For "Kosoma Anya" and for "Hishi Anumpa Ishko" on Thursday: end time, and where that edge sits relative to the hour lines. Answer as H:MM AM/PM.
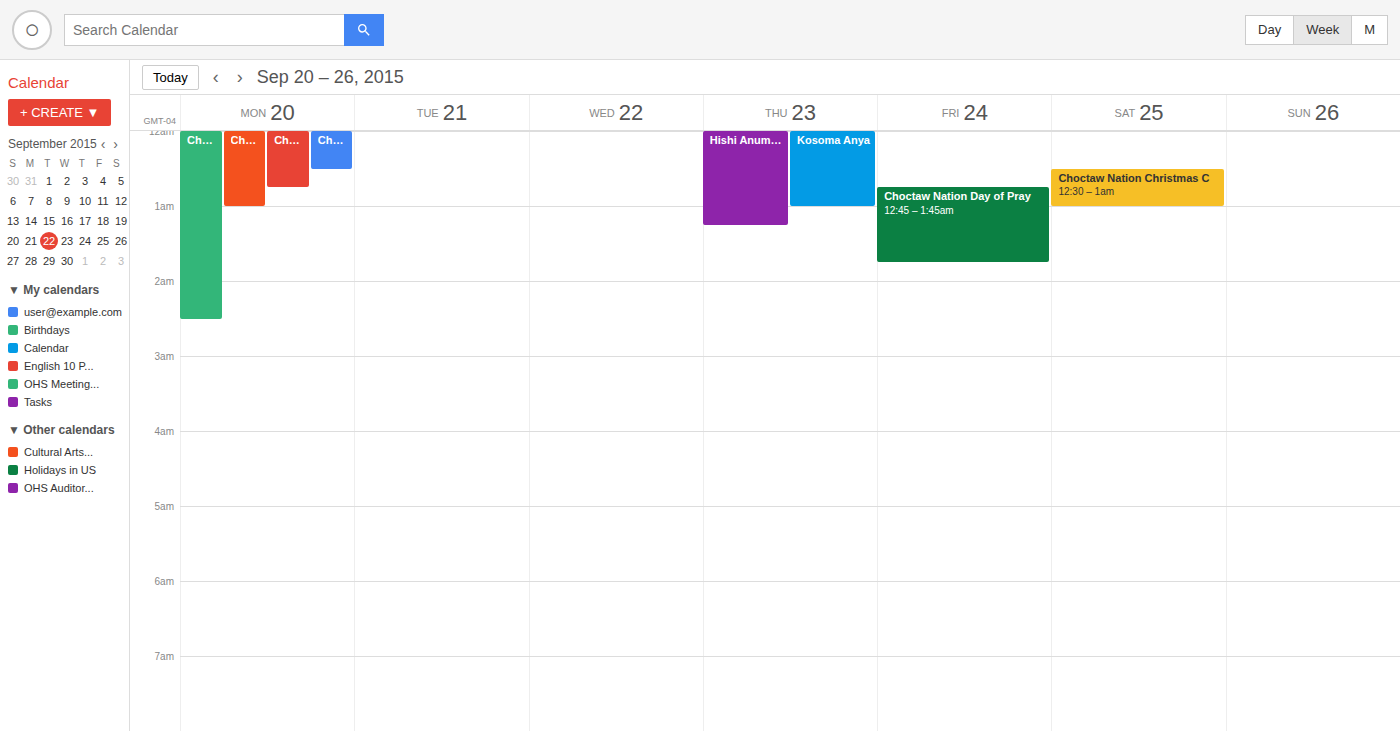
"Kosoma Anya": 1:00 AM, exactly on the 1 AM line. "Hishi Anumpa Ishko": 1:15 AM, neither: a quarter of the way from the 1 AM line to the 2 AM line.